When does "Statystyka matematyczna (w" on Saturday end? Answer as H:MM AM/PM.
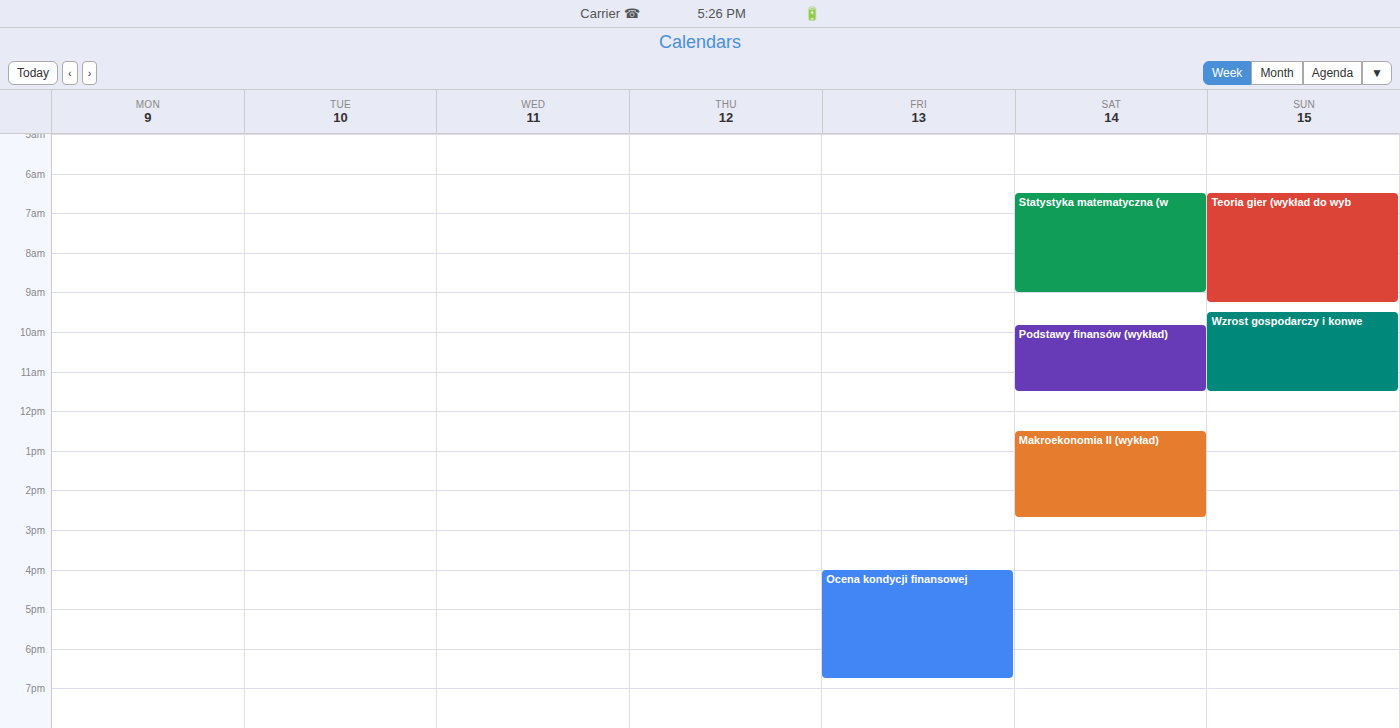
9:00 AM